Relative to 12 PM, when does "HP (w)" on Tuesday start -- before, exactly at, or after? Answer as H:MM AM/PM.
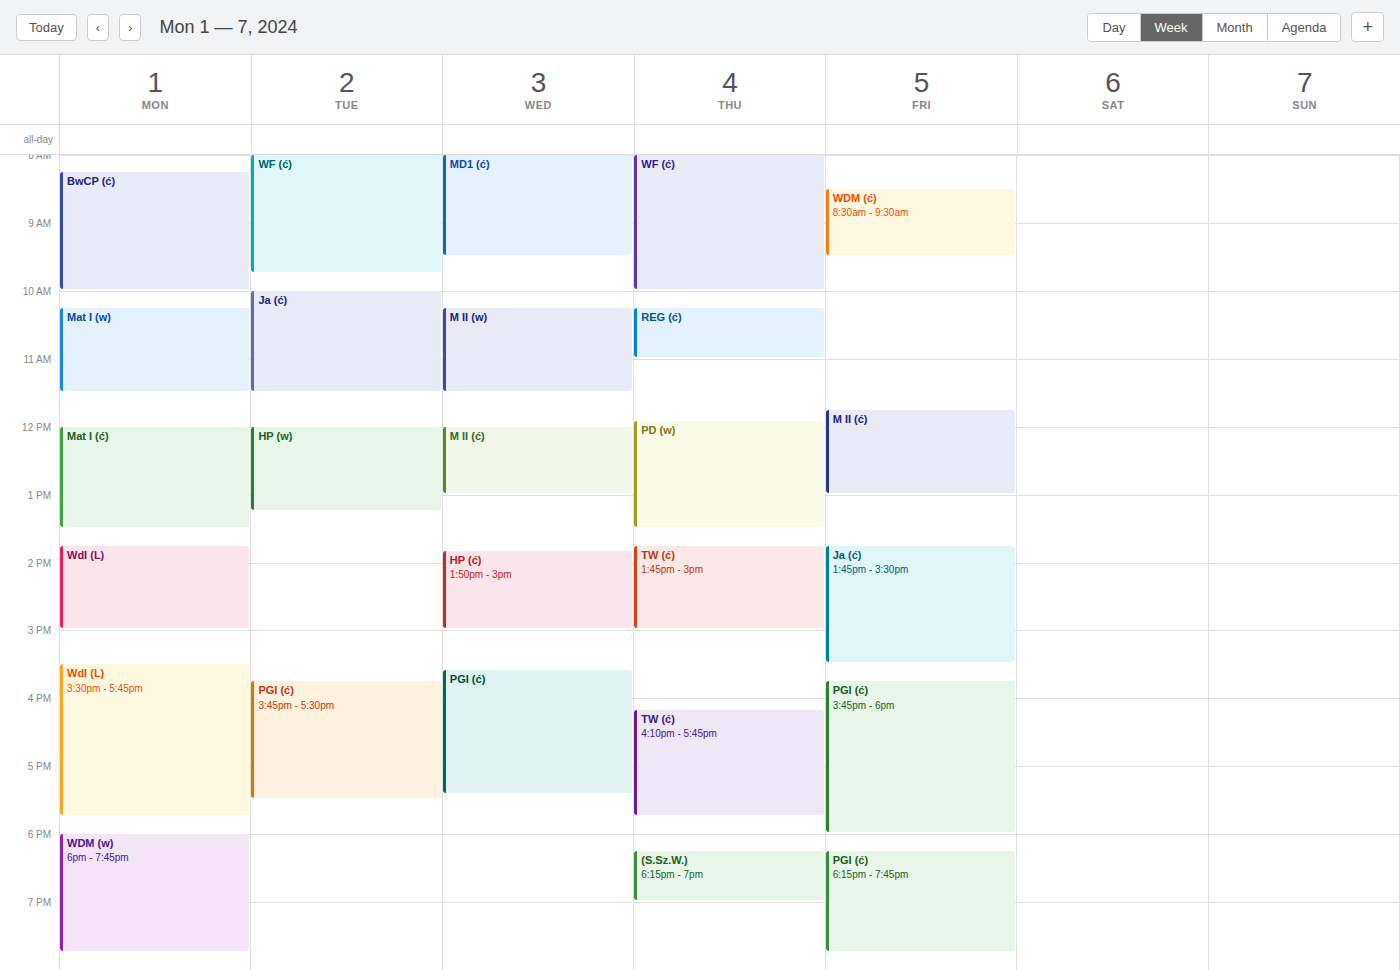
12:00 PM -- exactly at 12 PM, on the 12 PM line.